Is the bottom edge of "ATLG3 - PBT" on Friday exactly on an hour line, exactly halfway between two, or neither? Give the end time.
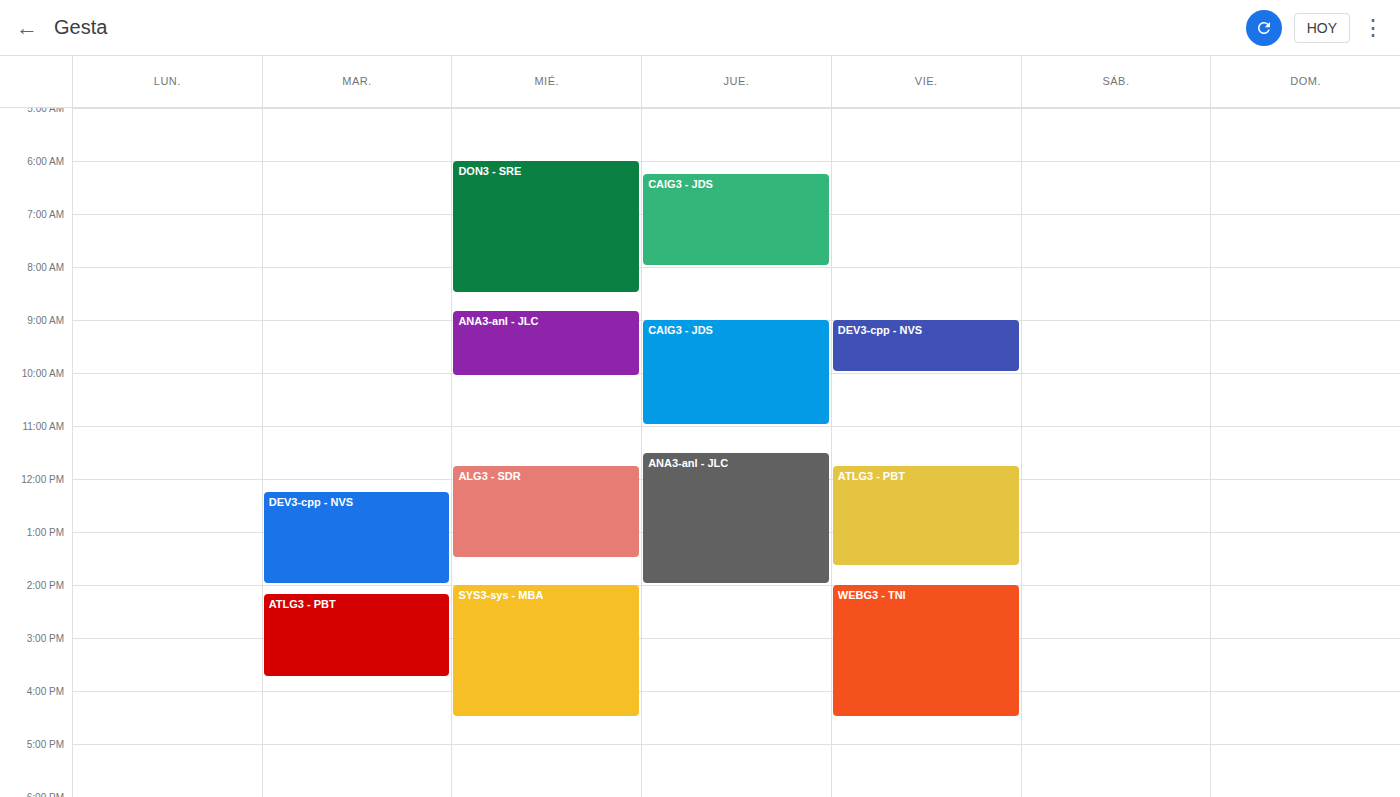
1:40 PM -- neither: 40 minutes below the 1 PM line and 20 minutes above the 2 PM line.